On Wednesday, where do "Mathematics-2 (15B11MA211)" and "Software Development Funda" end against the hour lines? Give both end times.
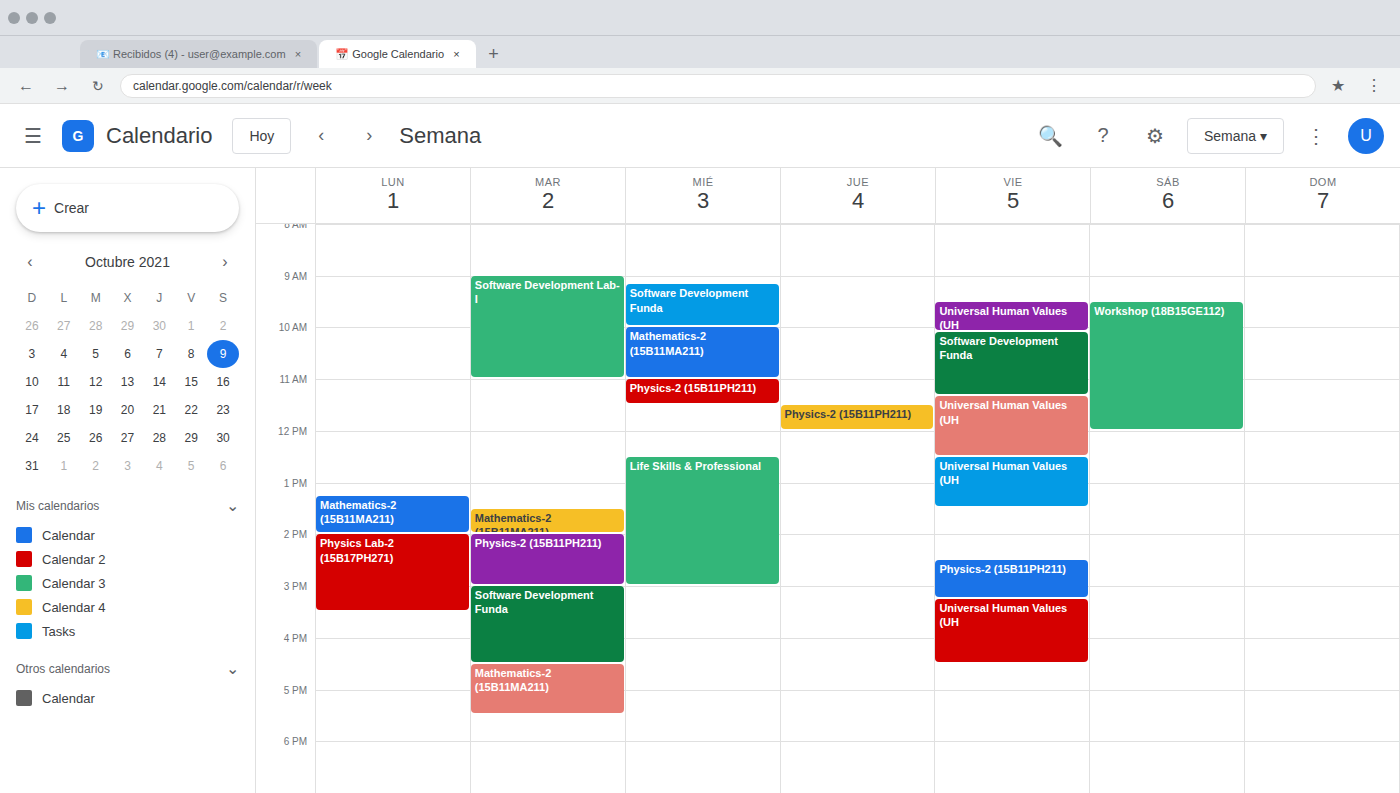
"Mathematics-2 (15B11MA211)": 11:00 AM, exactly on the 11 AM line. "Software Development Funda": 10:00 AM, exactly on the 10 AM line.